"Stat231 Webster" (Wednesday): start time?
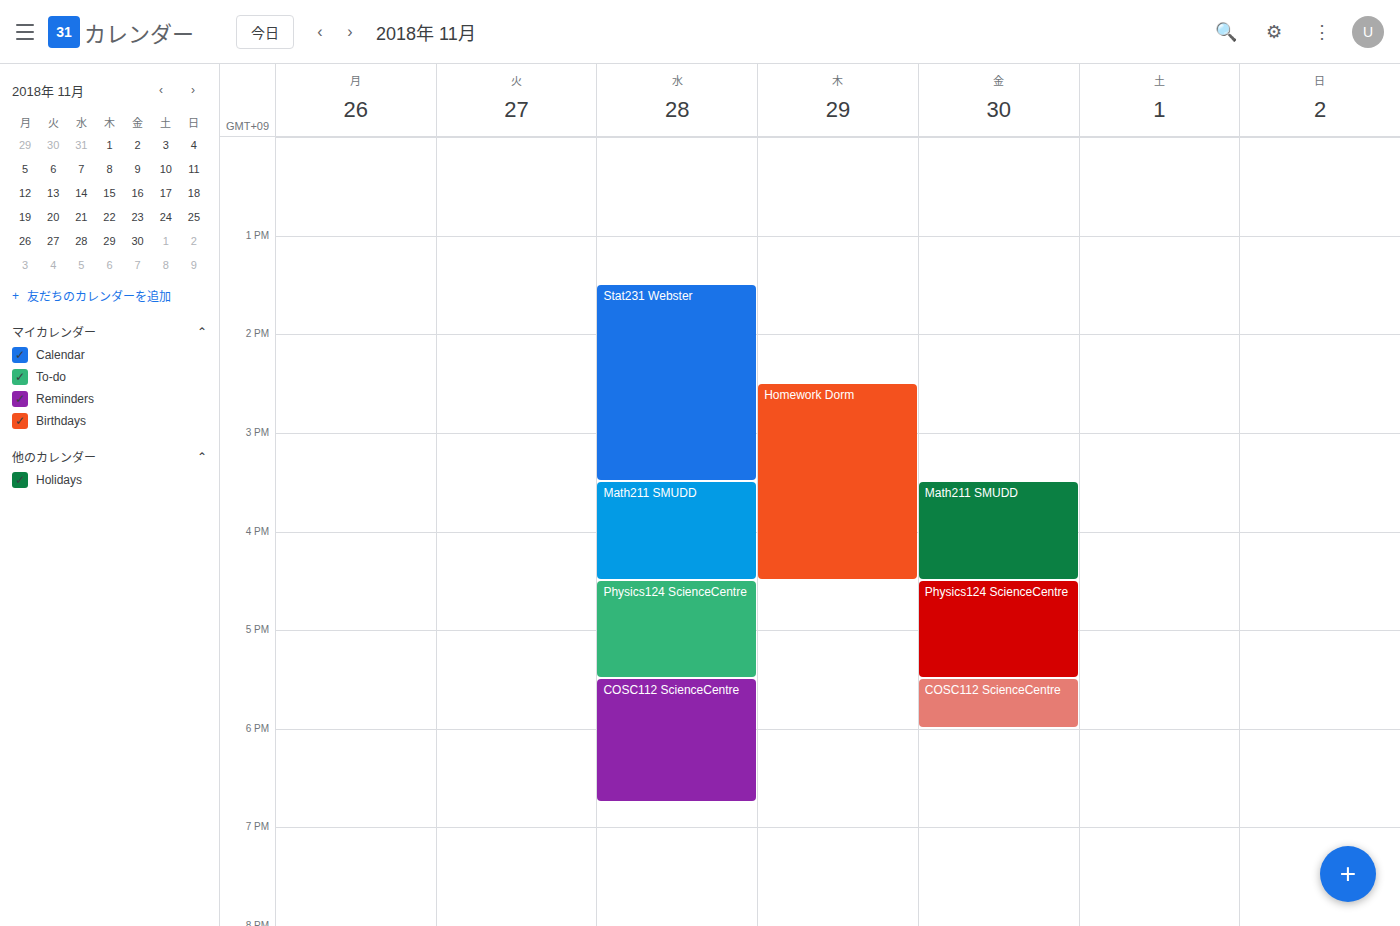
1:30 PM